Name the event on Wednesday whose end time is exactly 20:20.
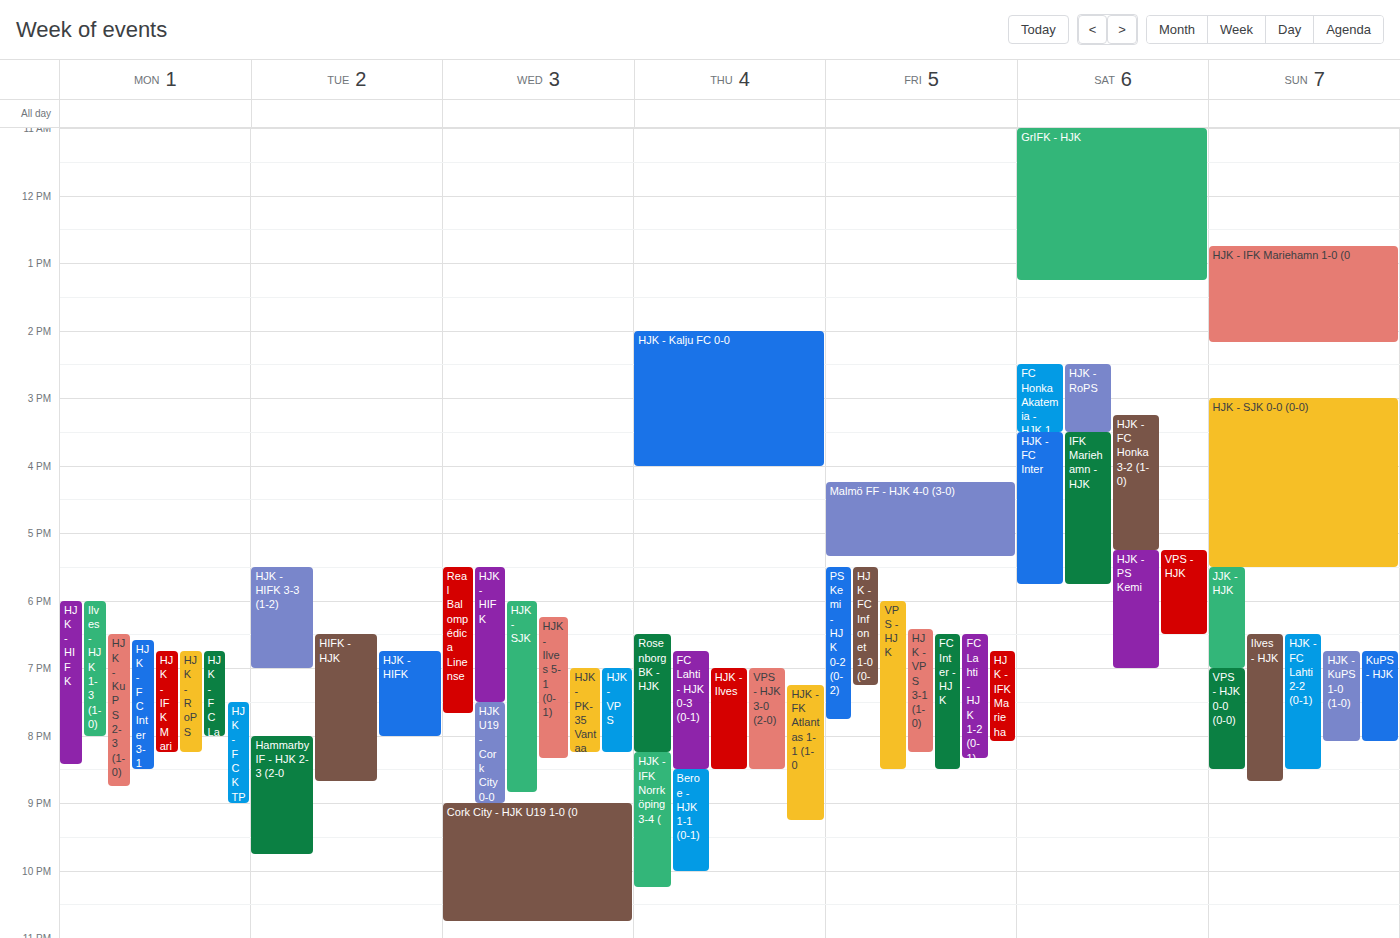
"HJK - Ilves 5-1 (0-1)"